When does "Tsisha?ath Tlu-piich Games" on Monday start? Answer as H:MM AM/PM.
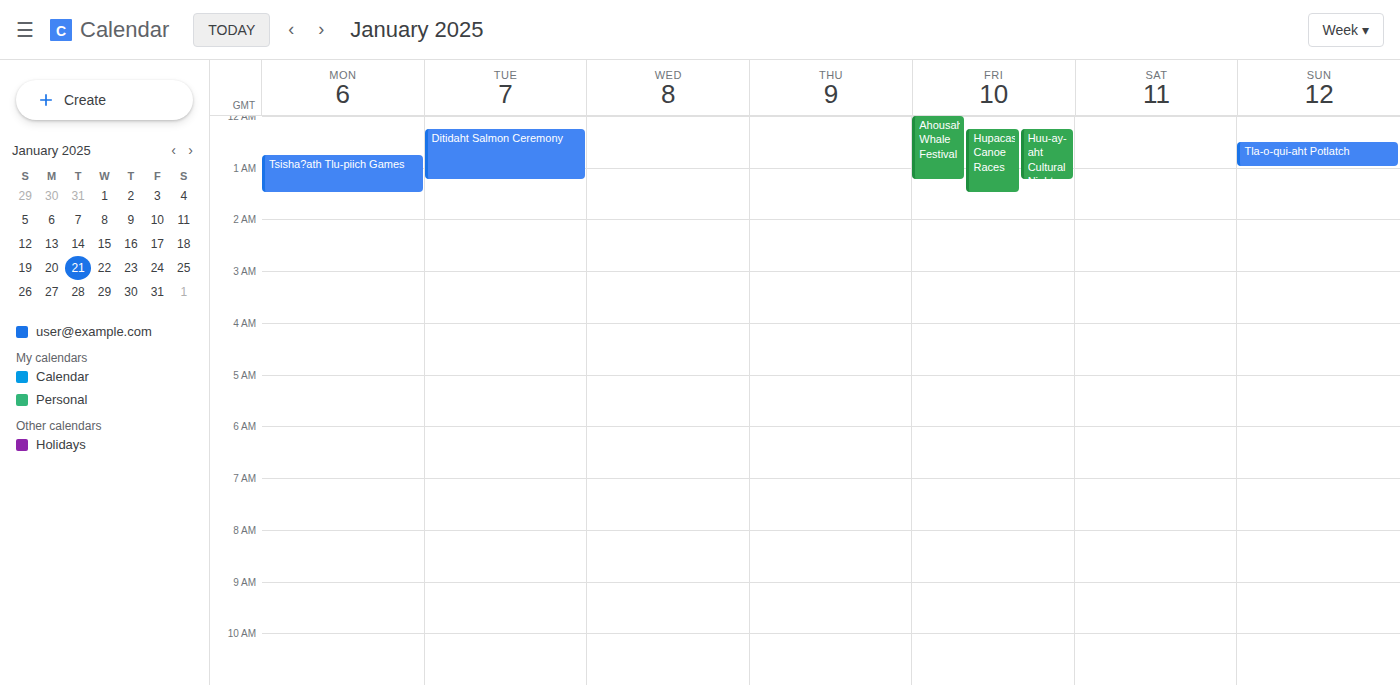
12:45 AM